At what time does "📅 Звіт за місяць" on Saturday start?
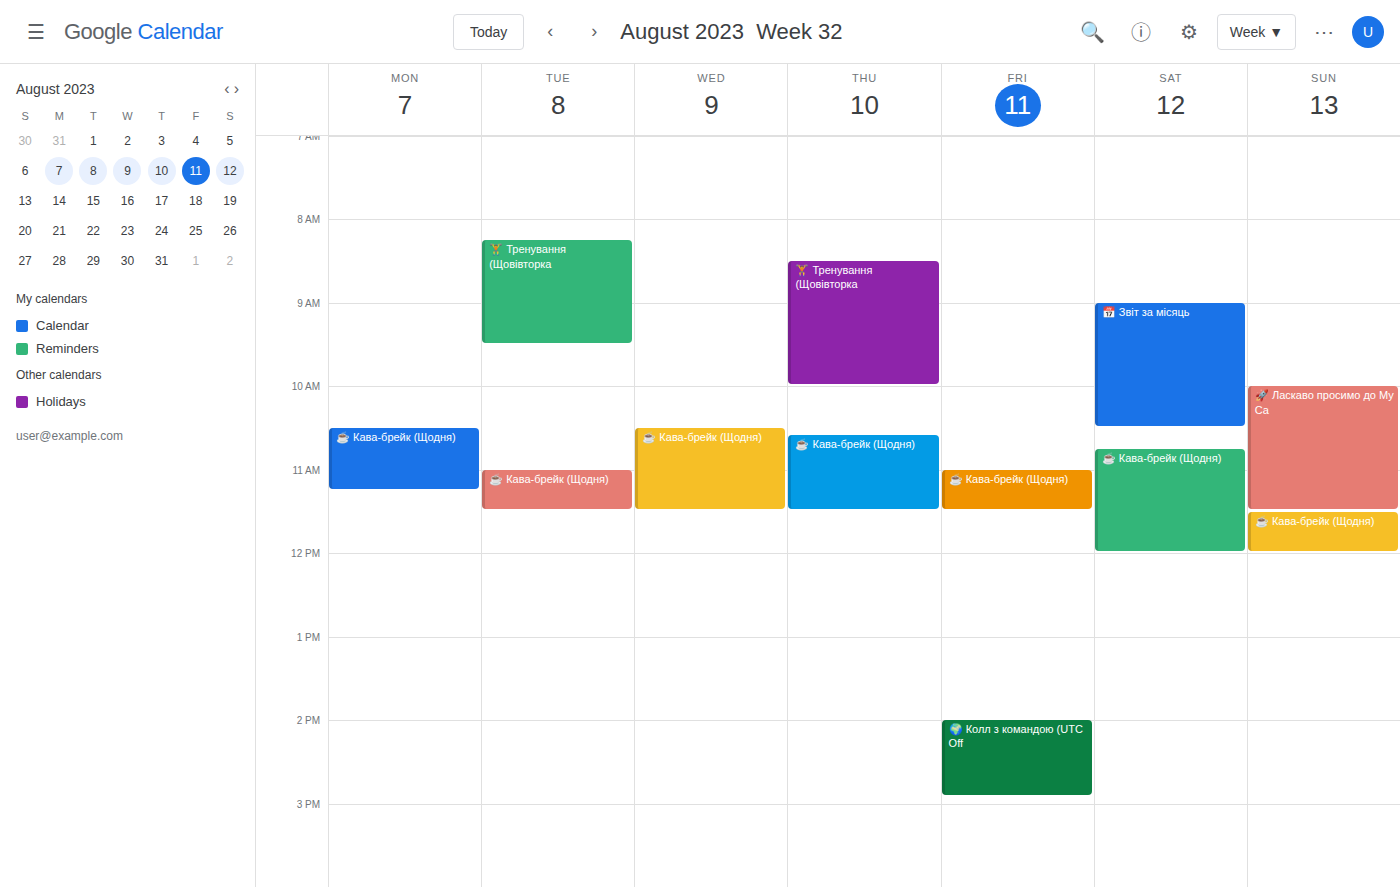
9:00 AM